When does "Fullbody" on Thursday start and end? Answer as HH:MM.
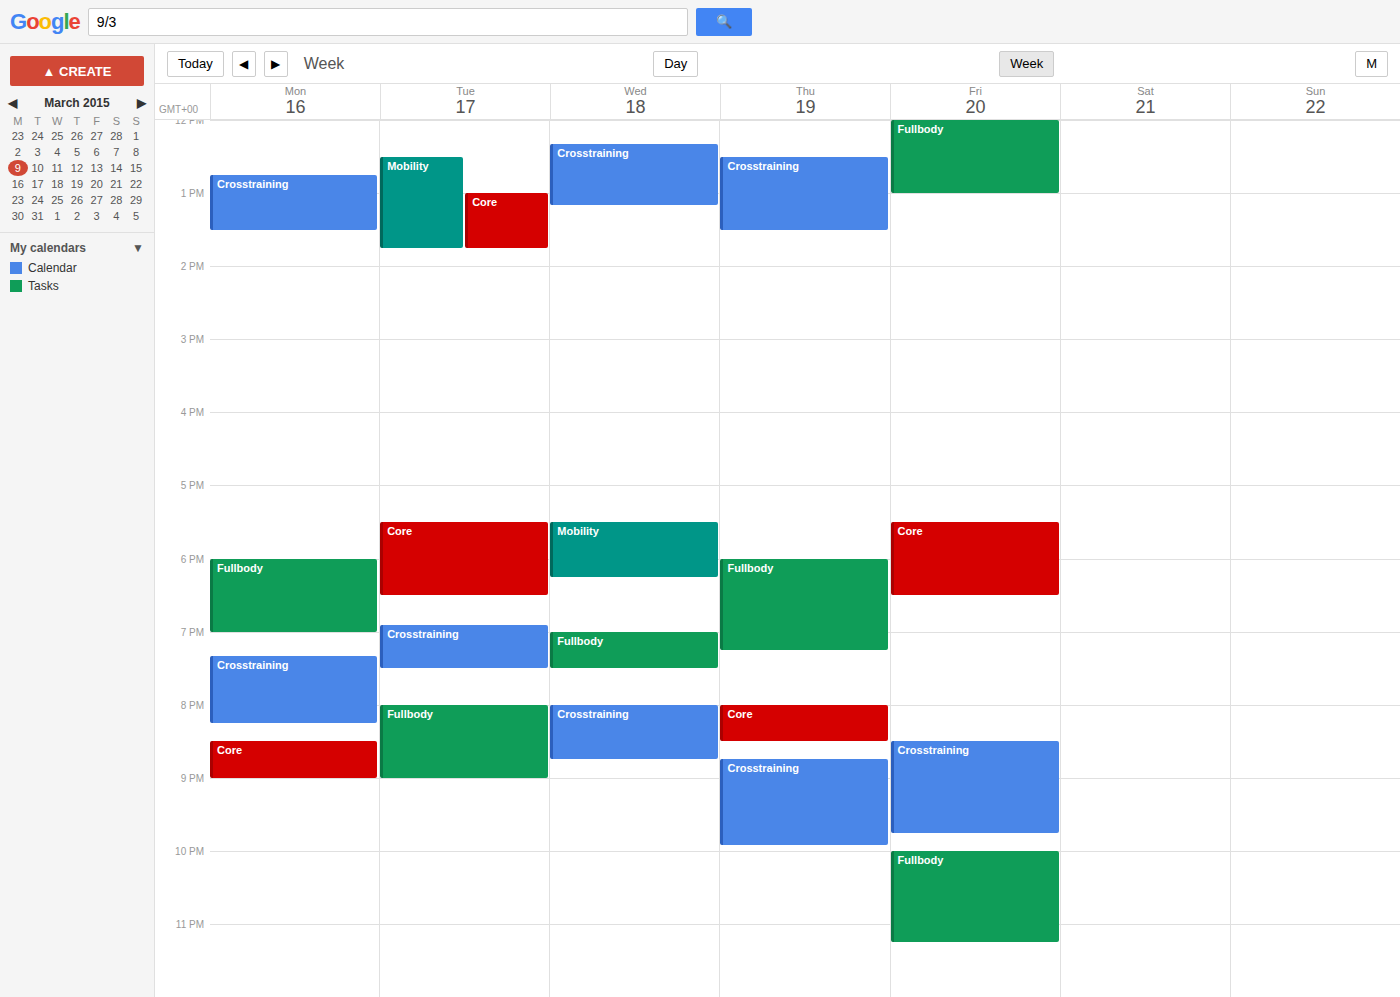
18:00 to 19:15